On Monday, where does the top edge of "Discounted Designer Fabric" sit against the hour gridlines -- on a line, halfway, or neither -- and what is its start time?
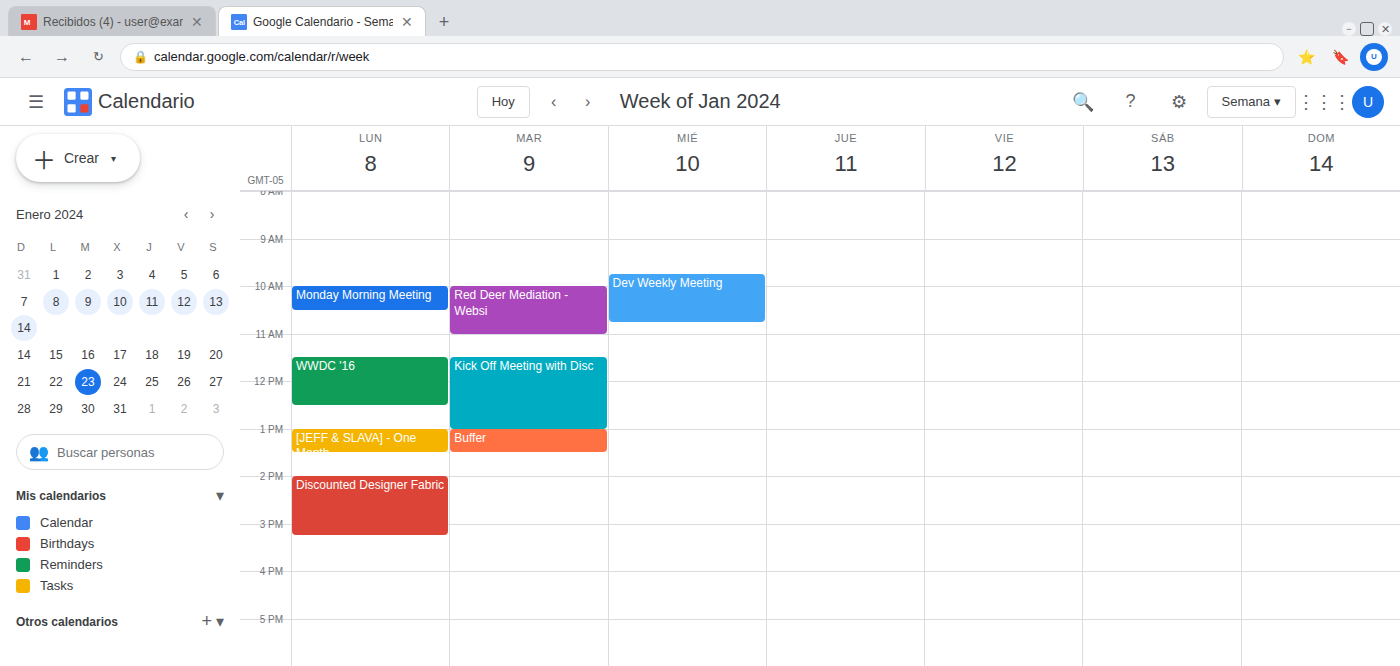
2:00 PM -- exactly on the 2 PM line.